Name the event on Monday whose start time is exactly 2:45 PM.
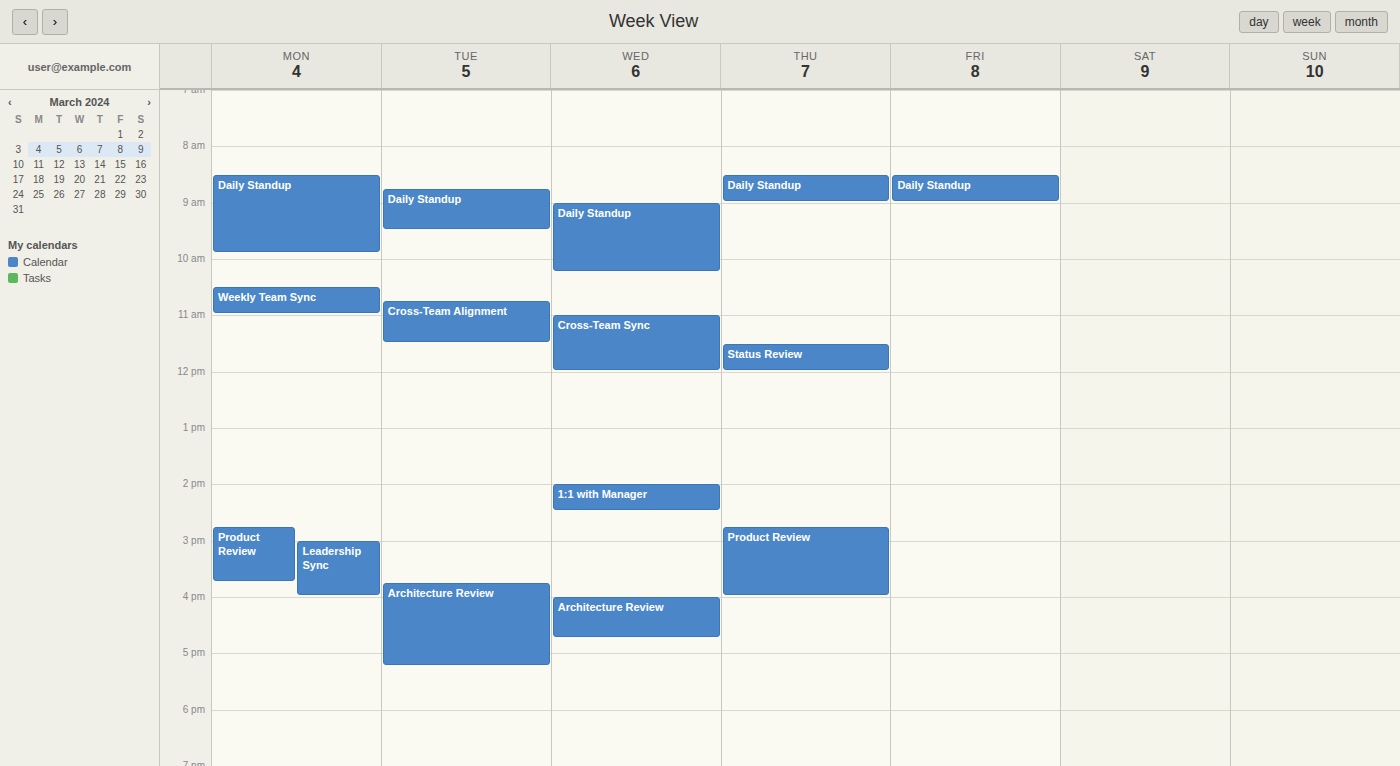
"Product Review"